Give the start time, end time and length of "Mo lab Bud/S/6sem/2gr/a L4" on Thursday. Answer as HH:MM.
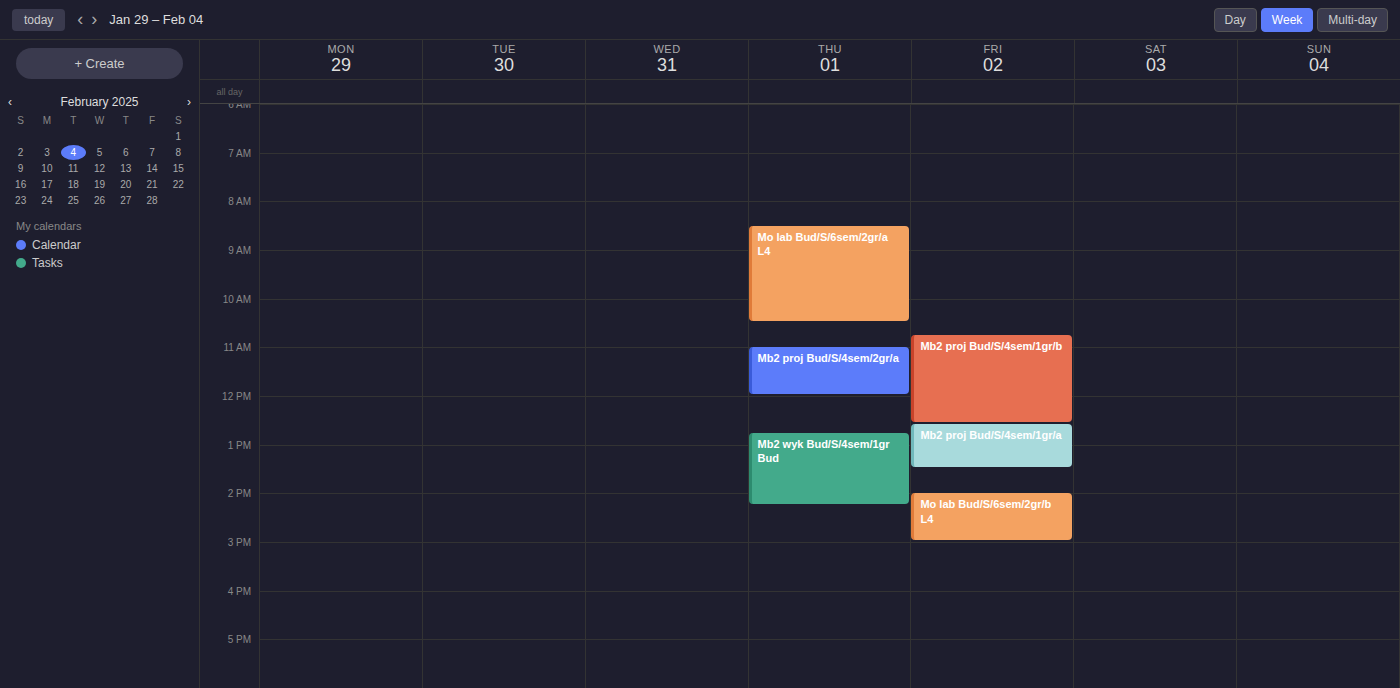
08:30 to 10:30, 2 hours